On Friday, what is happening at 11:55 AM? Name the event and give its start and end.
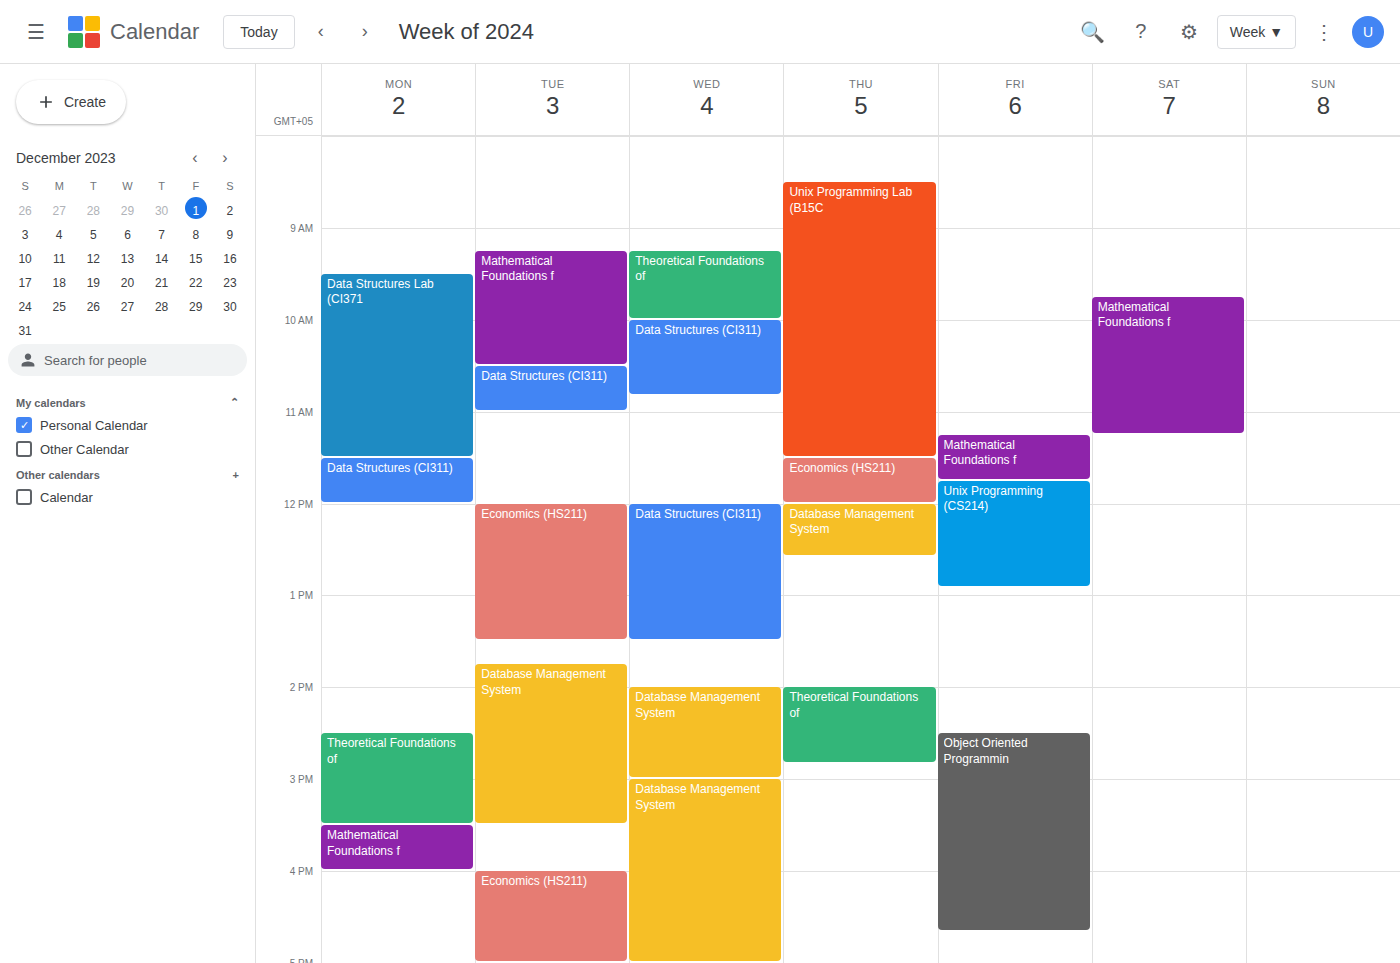
"Unix Programming (CS214)", 11:45 AM to 12:55 PM